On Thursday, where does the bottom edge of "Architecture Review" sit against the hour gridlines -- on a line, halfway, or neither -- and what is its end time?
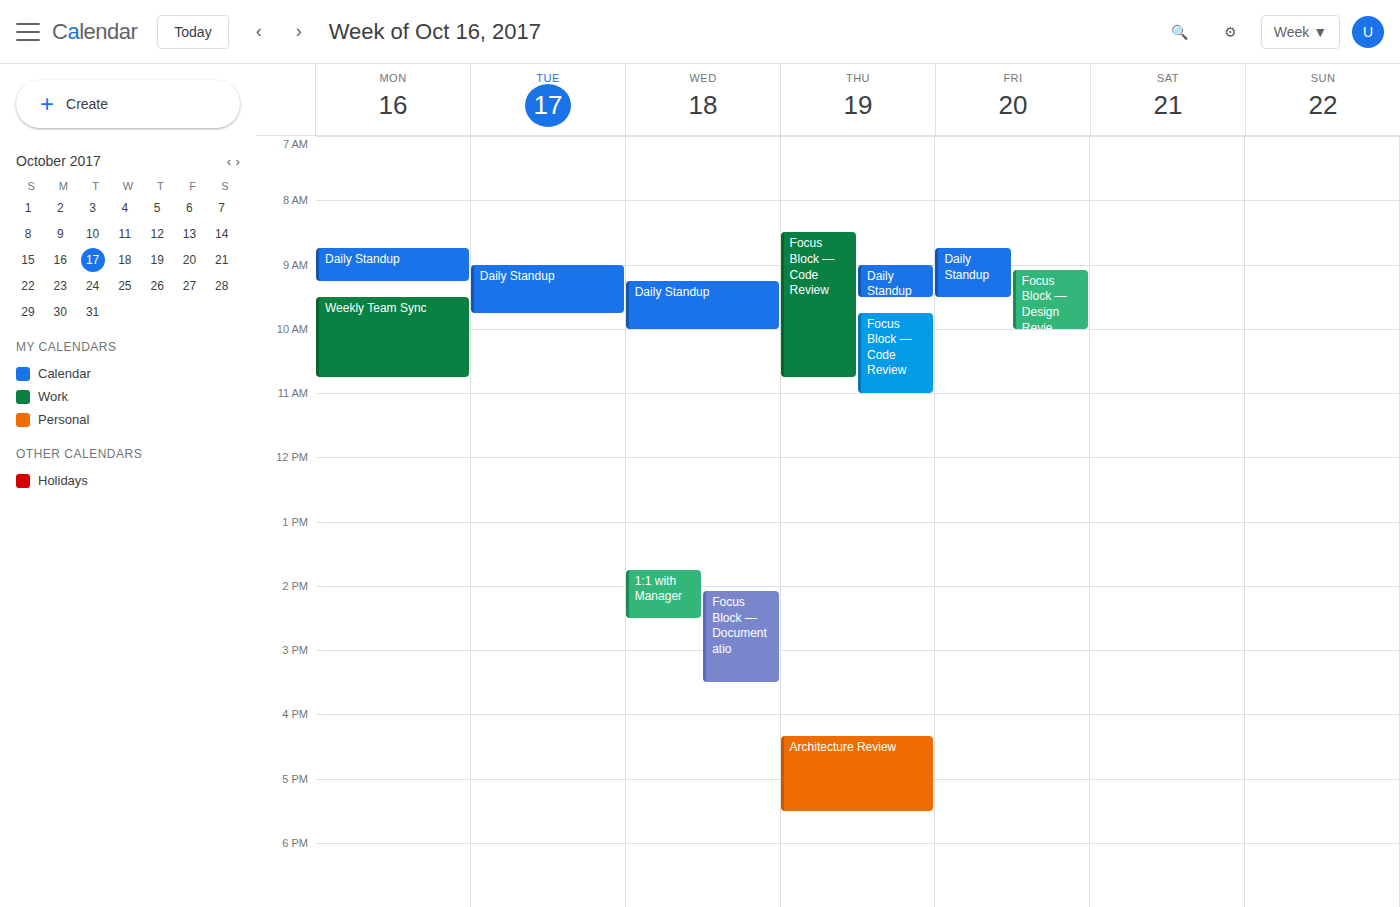
5:30 PM -- halfway between the 5 PM and 6 PM lines.